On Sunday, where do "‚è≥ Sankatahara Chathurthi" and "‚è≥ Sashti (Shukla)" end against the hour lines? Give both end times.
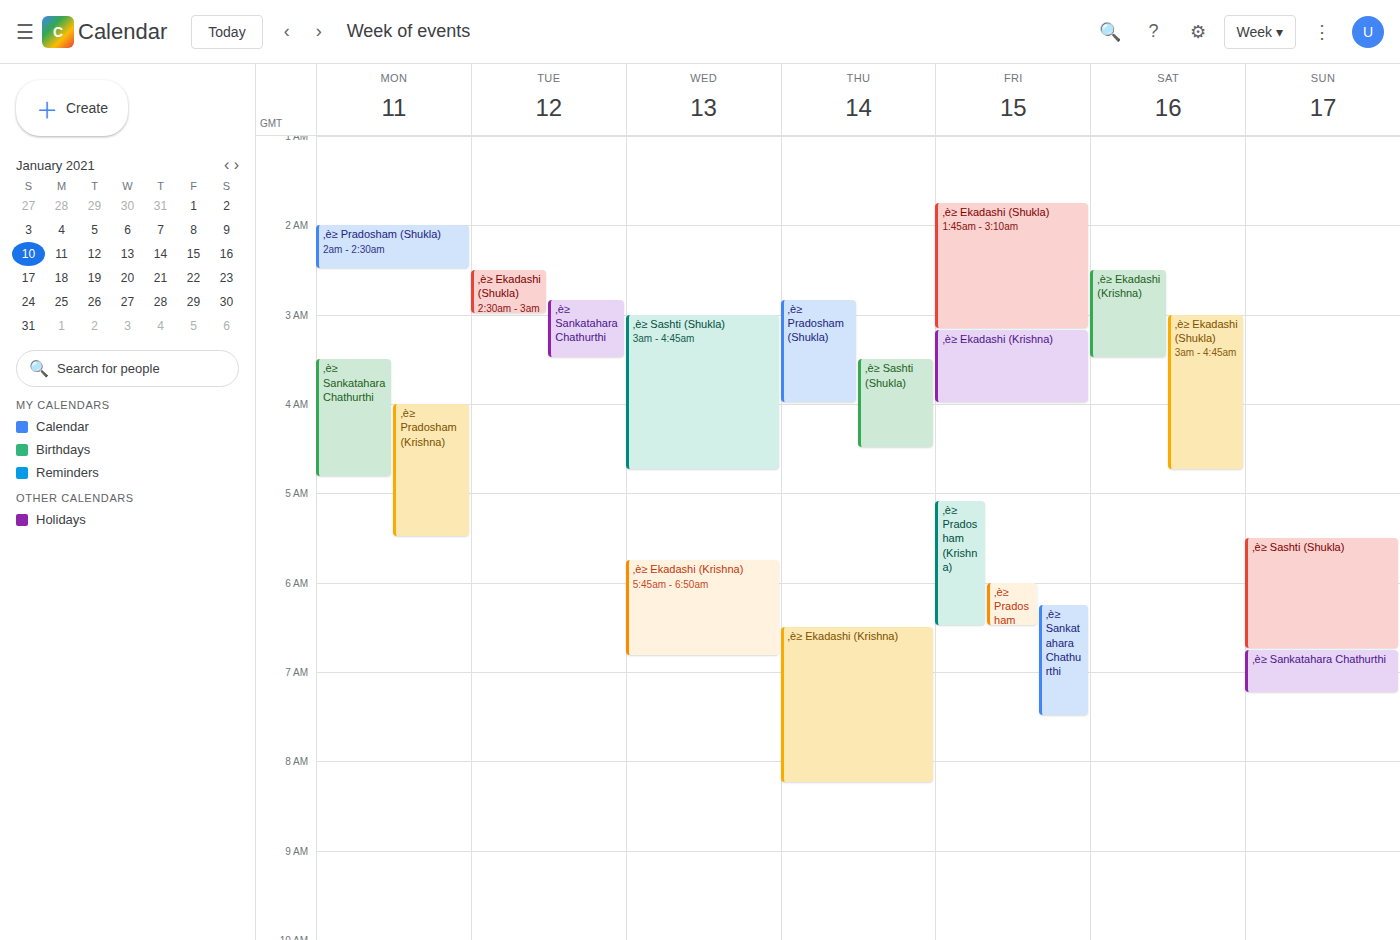
"‚è≥ Sankatahara Chathurthi": 07:15, neither: a quarter of the way from the 07:00 line to the 08:00 line. "‚è≥ Sashti (Shukla)": 06:45, neither: three quarters of the way from the 06:00 line to the 07:00 line.